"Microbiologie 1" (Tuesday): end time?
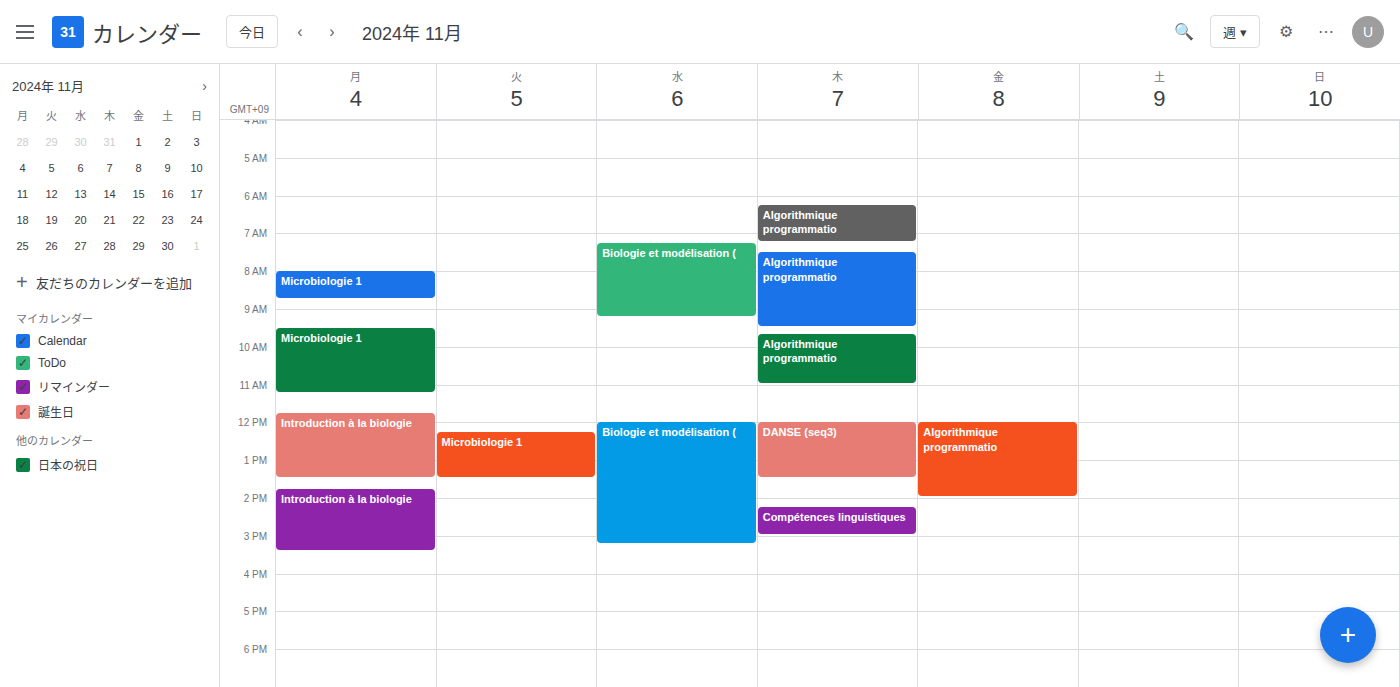
1:30 PM